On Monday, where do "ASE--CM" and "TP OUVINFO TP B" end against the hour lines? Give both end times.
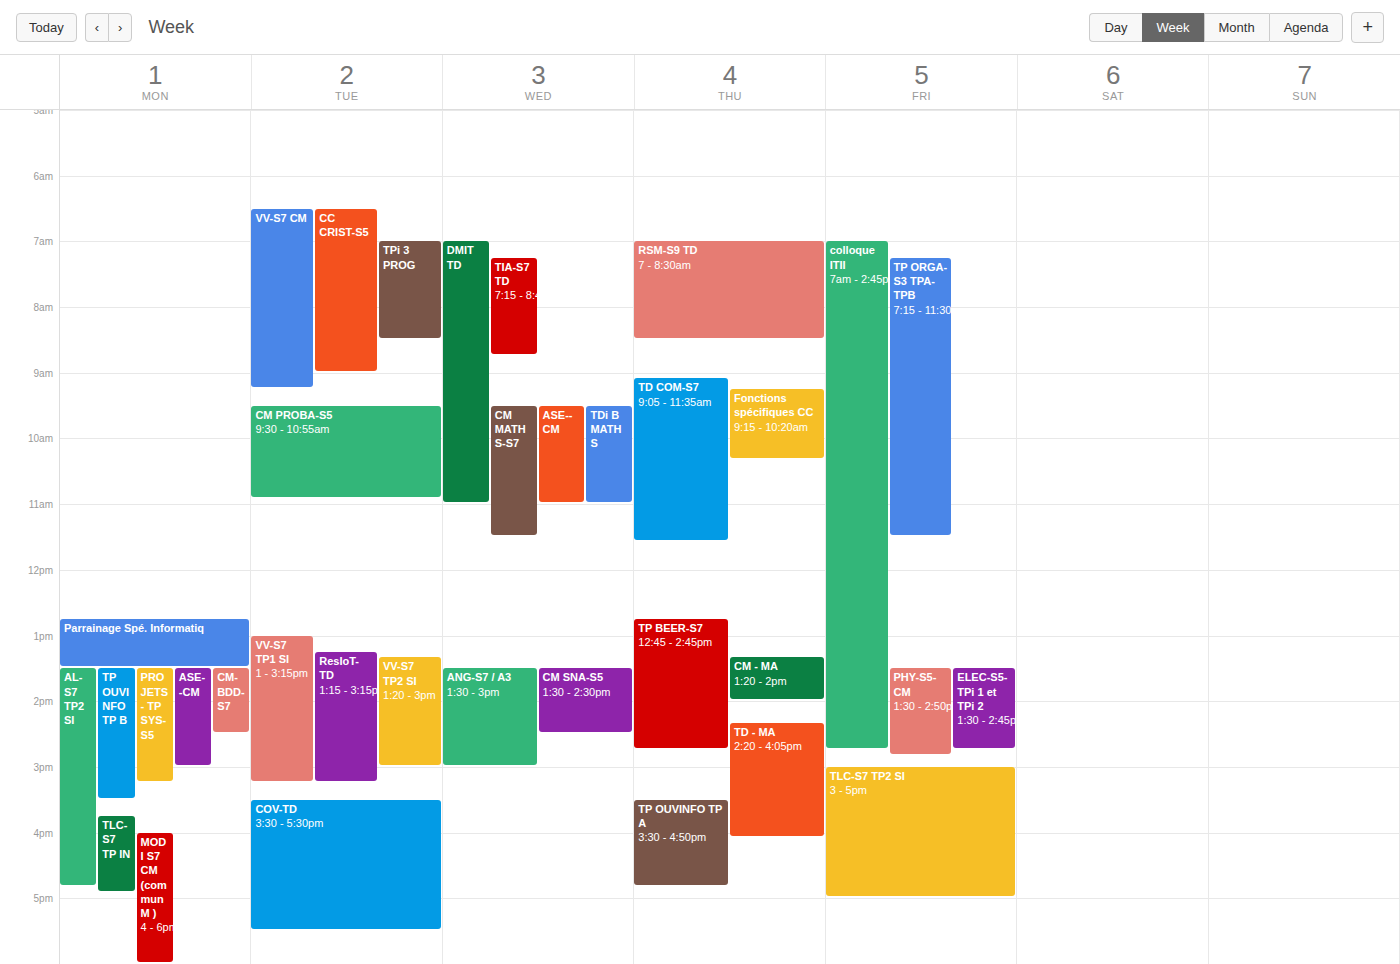
"ASE--CM": 3:00 PM, exactly on the 3 PM line. "TP OUVINFO TP B": 3:30 PM, halfway between the 3 PM and 4 PM lines.